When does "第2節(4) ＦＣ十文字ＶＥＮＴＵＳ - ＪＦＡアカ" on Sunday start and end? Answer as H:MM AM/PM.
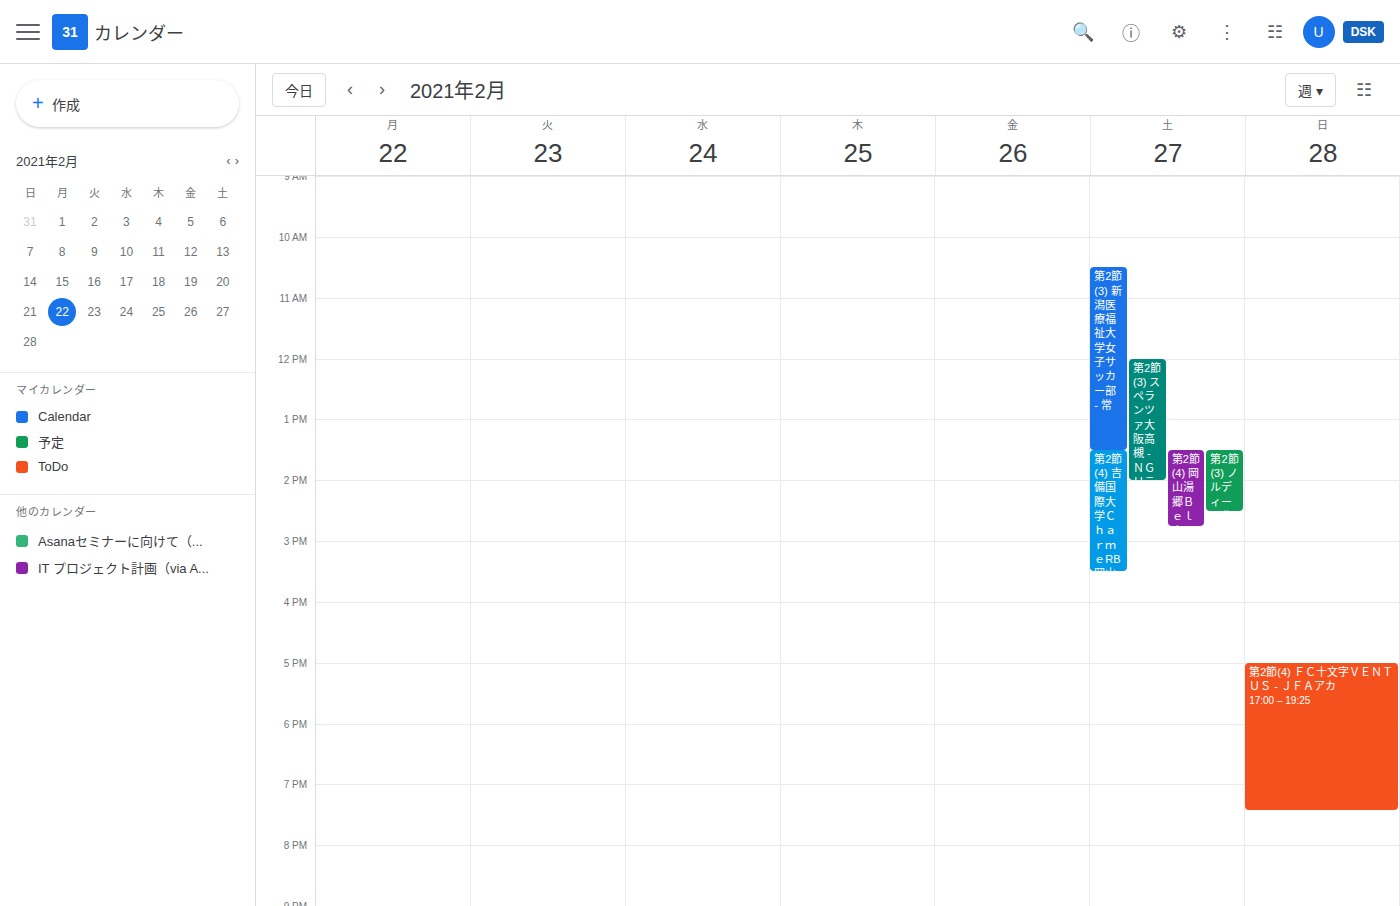
5:00 PM to 7:25 PM